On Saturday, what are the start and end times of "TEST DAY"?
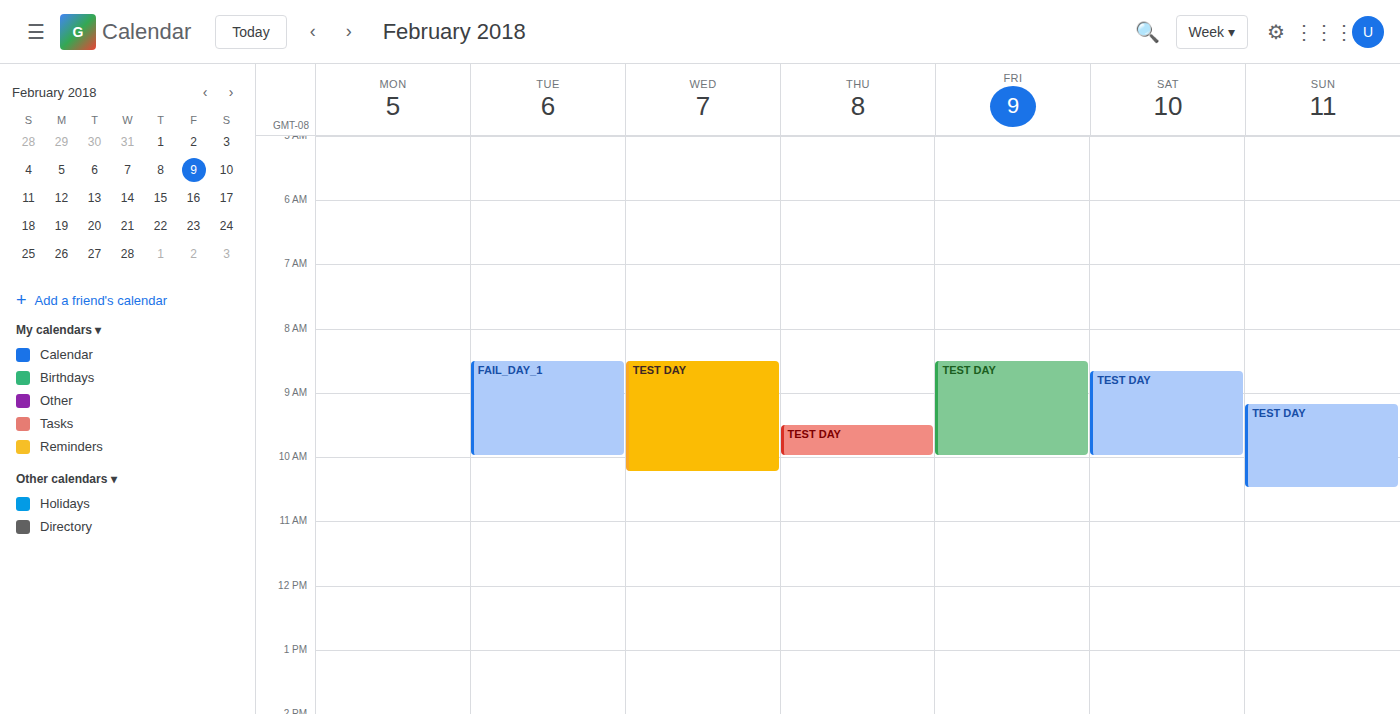
8:40 AM to 10:00 AM